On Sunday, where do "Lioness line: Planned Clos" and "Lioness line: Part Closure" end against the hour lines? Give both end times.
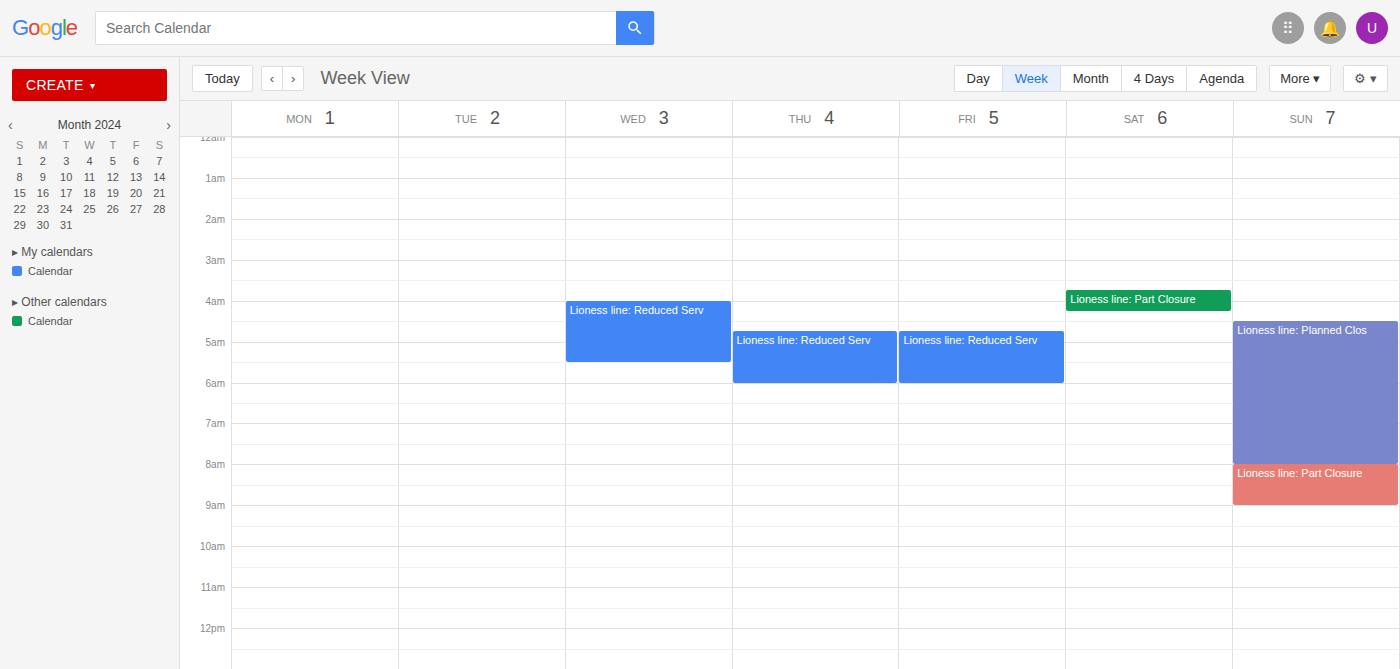
"Lioness line: Planned Clos": 8:00 AM, exactly on the 8 AM line. "Lioness line: Part Closure": 9:00 AM, exactly on the 9 AM line.